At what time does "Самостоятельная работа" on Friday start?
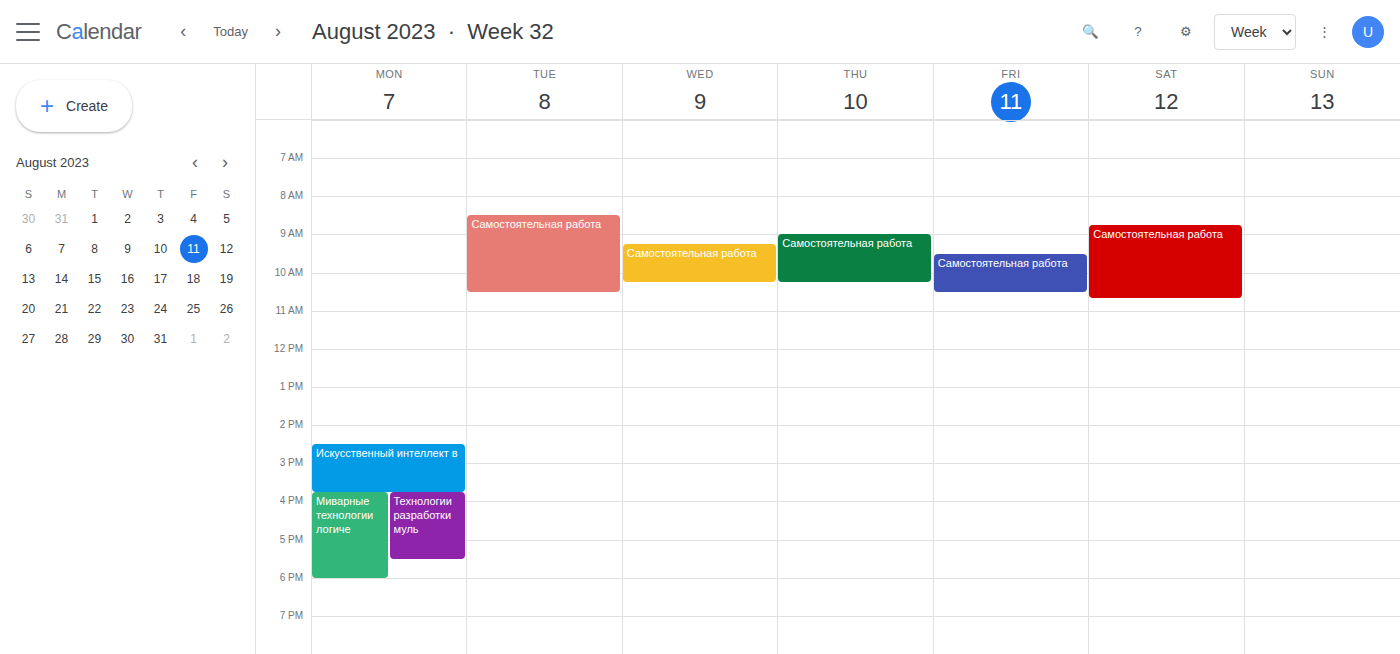
9:30 AM